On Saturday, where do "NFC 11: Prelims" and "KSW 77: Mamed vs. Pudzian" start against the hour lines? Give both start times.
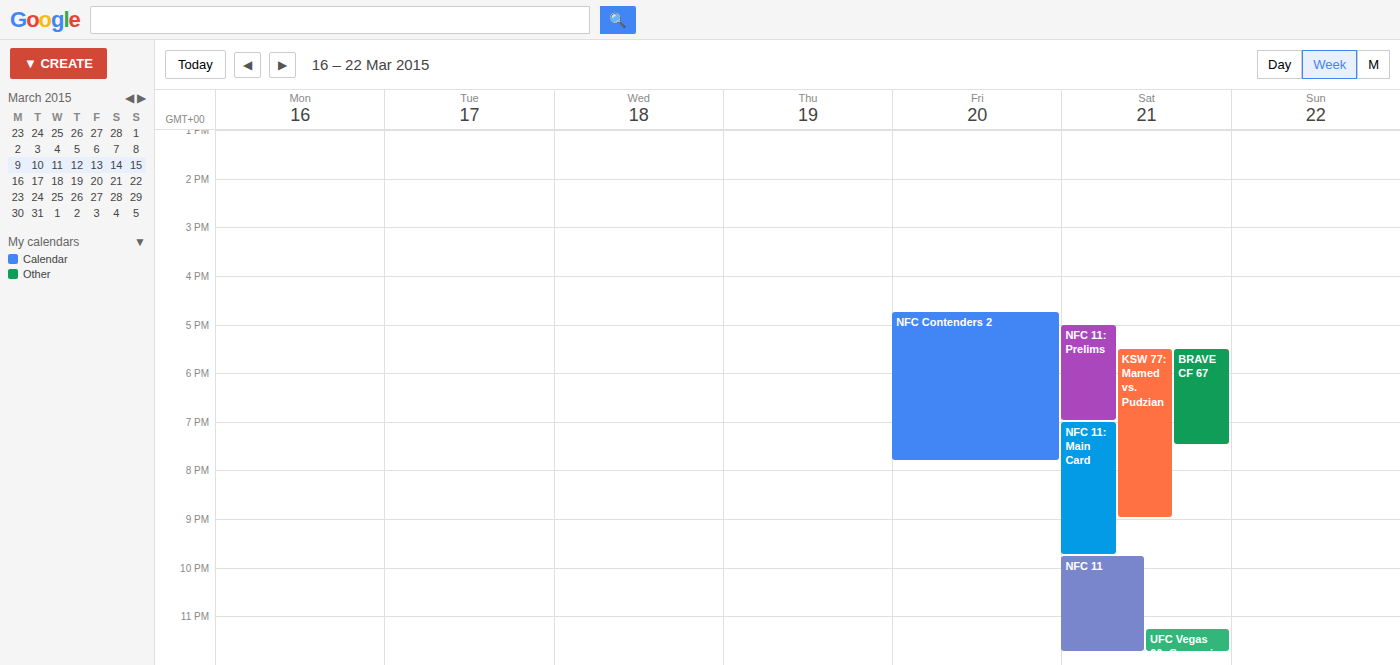
"NFC 11: Prelims": 5:00 PM, exactly on the 5 PM line. "KSW 77: Mamed vs. Pudzian": 5:30 PM, halfway between the 5 PM and 6 PM lines.